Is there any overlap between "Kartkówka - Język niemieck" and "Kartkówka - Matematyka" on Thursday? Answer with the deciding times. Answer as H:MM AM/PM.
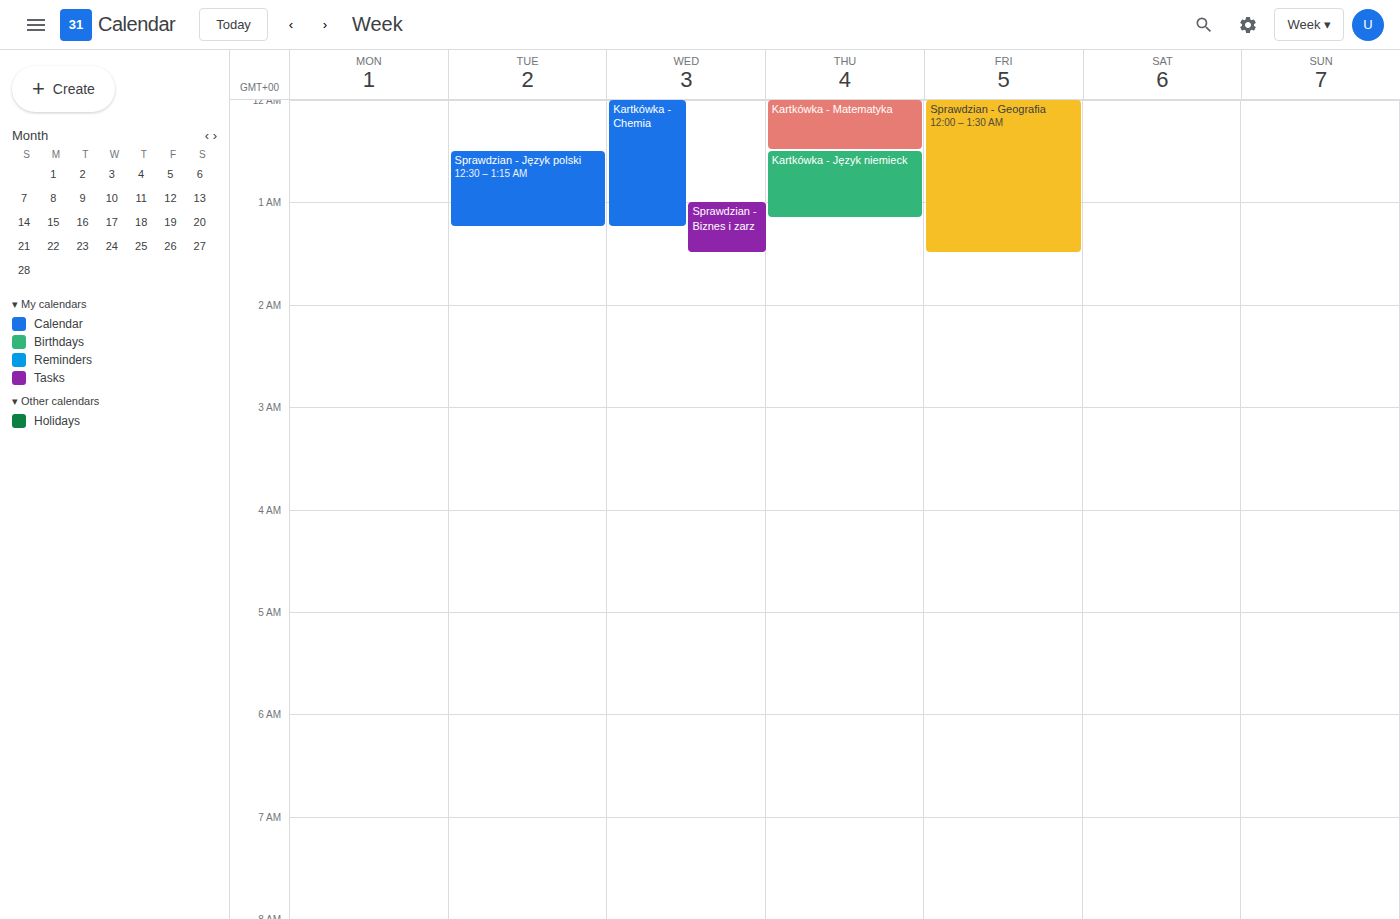
"Kartkówka - Matematyka" ends at 12:30 AM, exactly when "Kartkówka - Język niemieck" starts -- they touch but do not overlap.